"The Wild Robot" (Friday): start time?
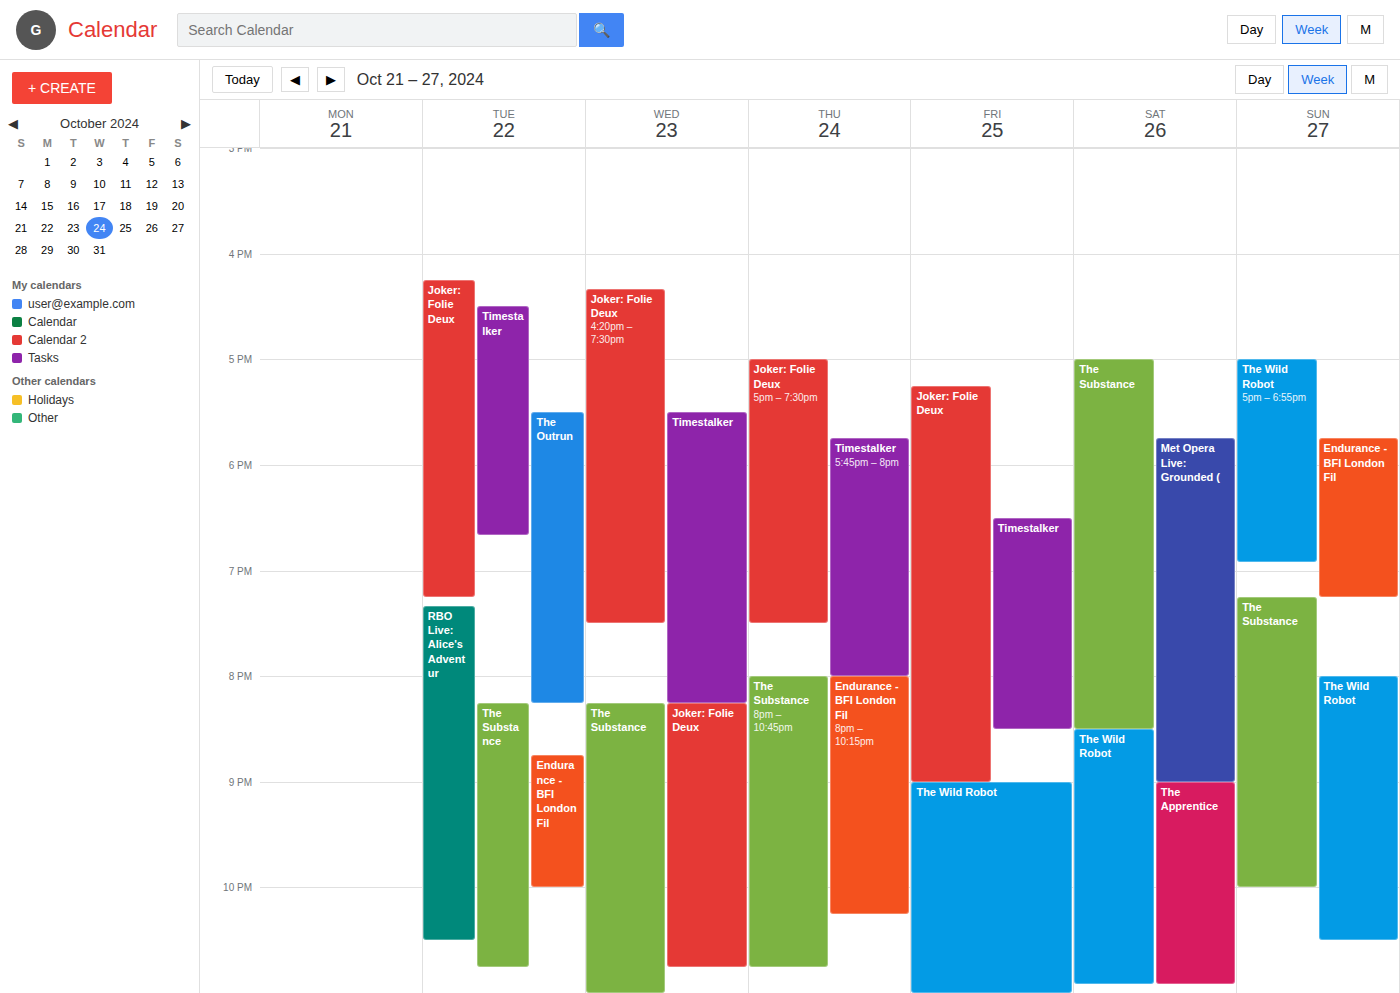
9:00 PM